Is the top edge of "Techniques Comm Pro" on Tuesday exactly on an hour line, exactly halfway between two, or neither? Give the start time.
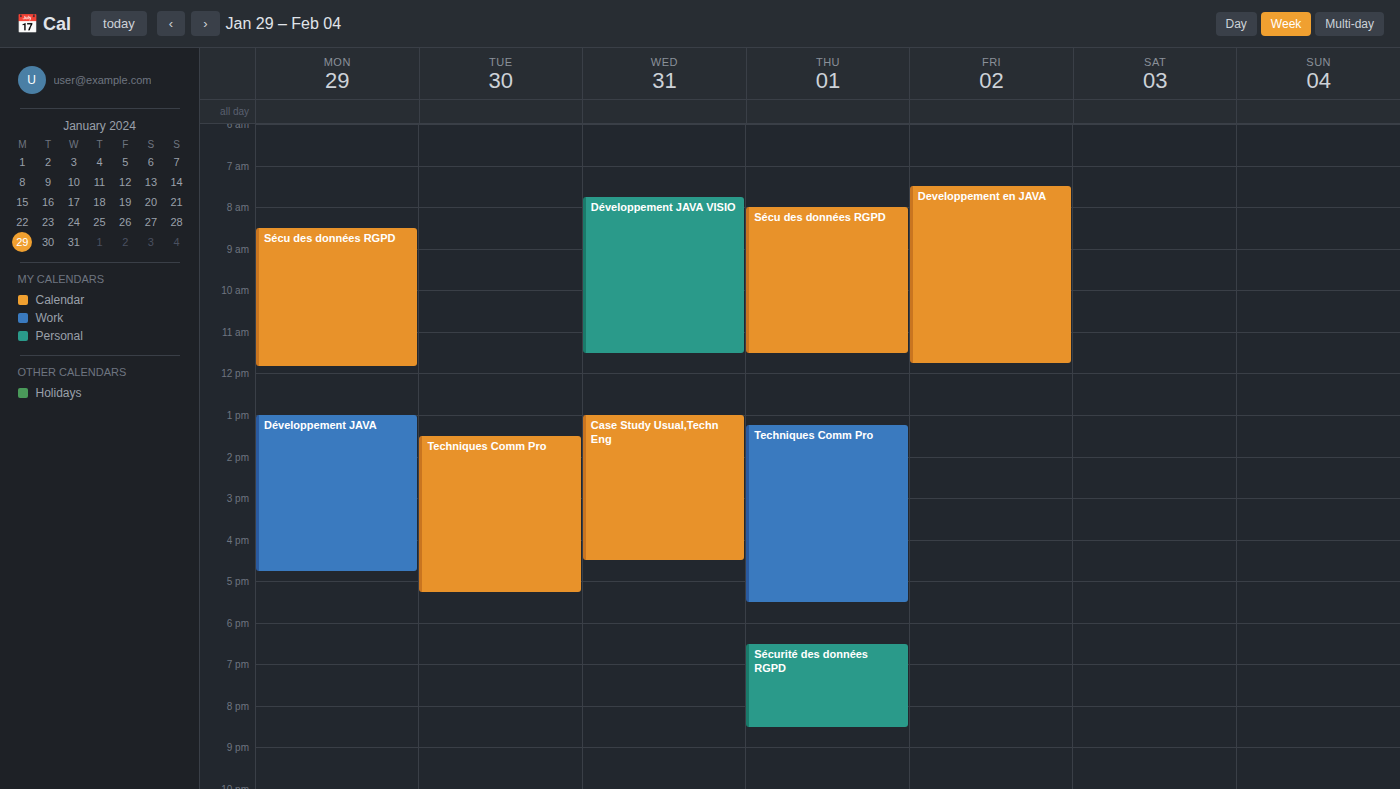
1:30 PM -- halfway between the 1 PM and 2 PM lines.